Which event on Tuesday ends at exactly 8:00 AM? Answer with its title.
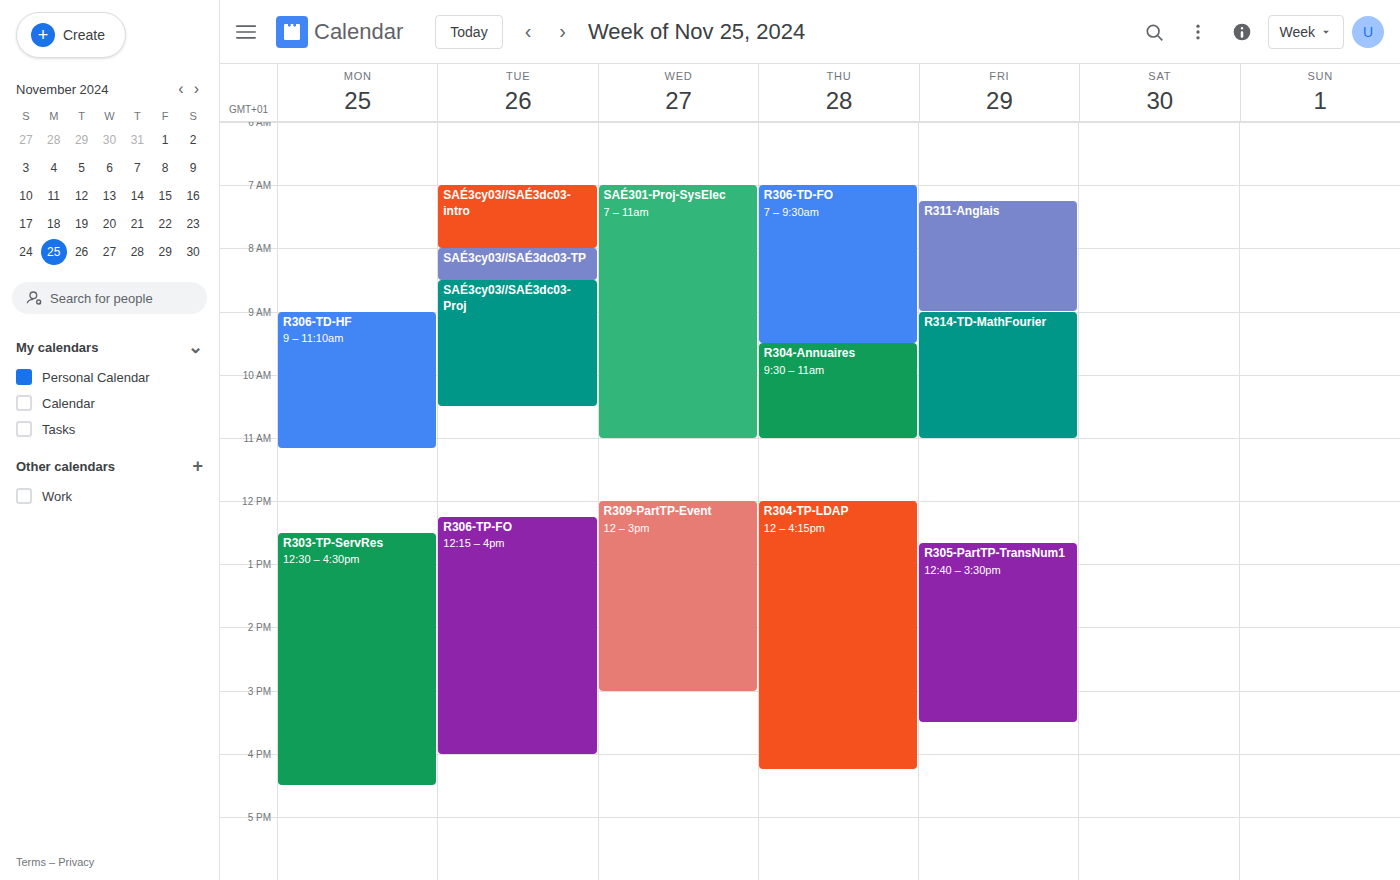
"SAÉ3cy03//SAÉ3dc03-intro"